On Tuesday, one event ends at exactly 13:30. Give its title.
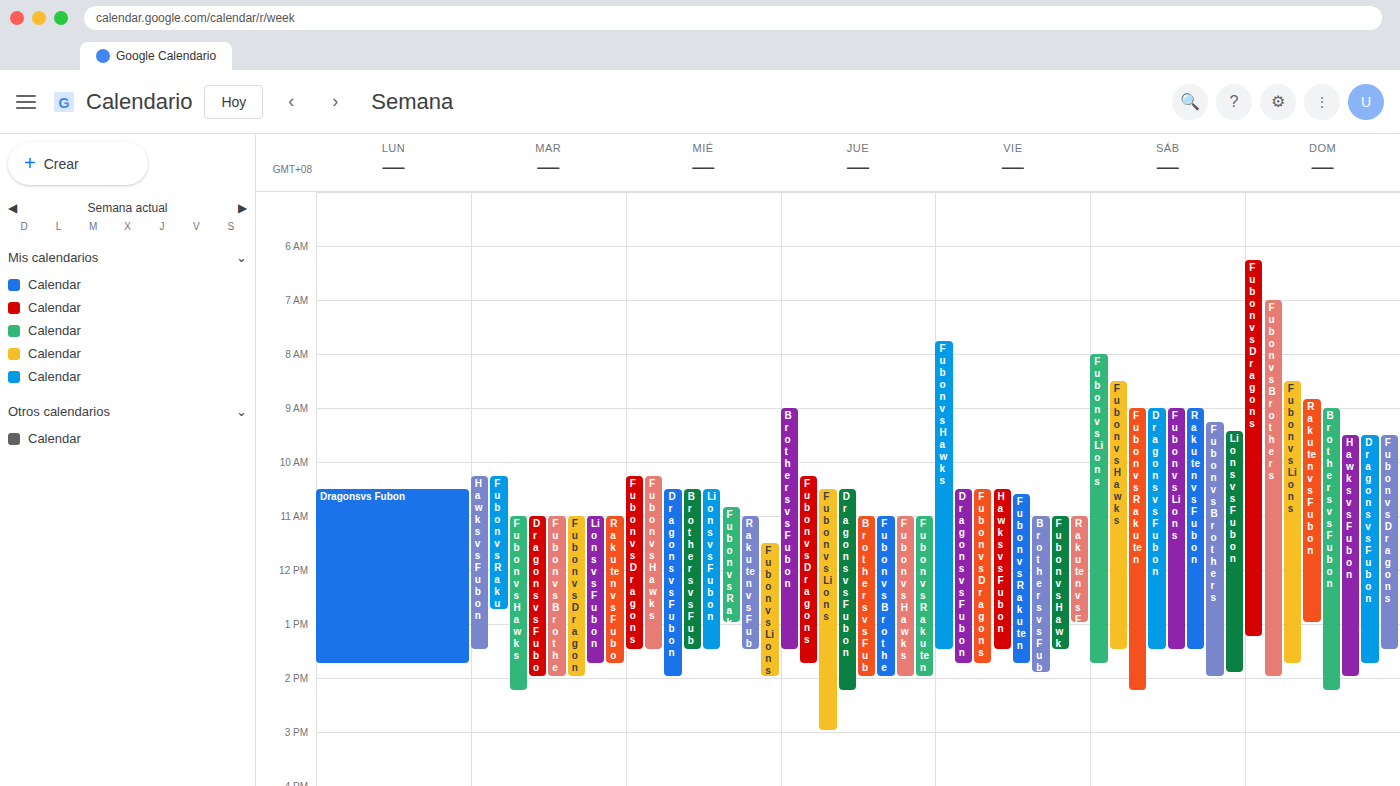
"Hawks vs Fubon"